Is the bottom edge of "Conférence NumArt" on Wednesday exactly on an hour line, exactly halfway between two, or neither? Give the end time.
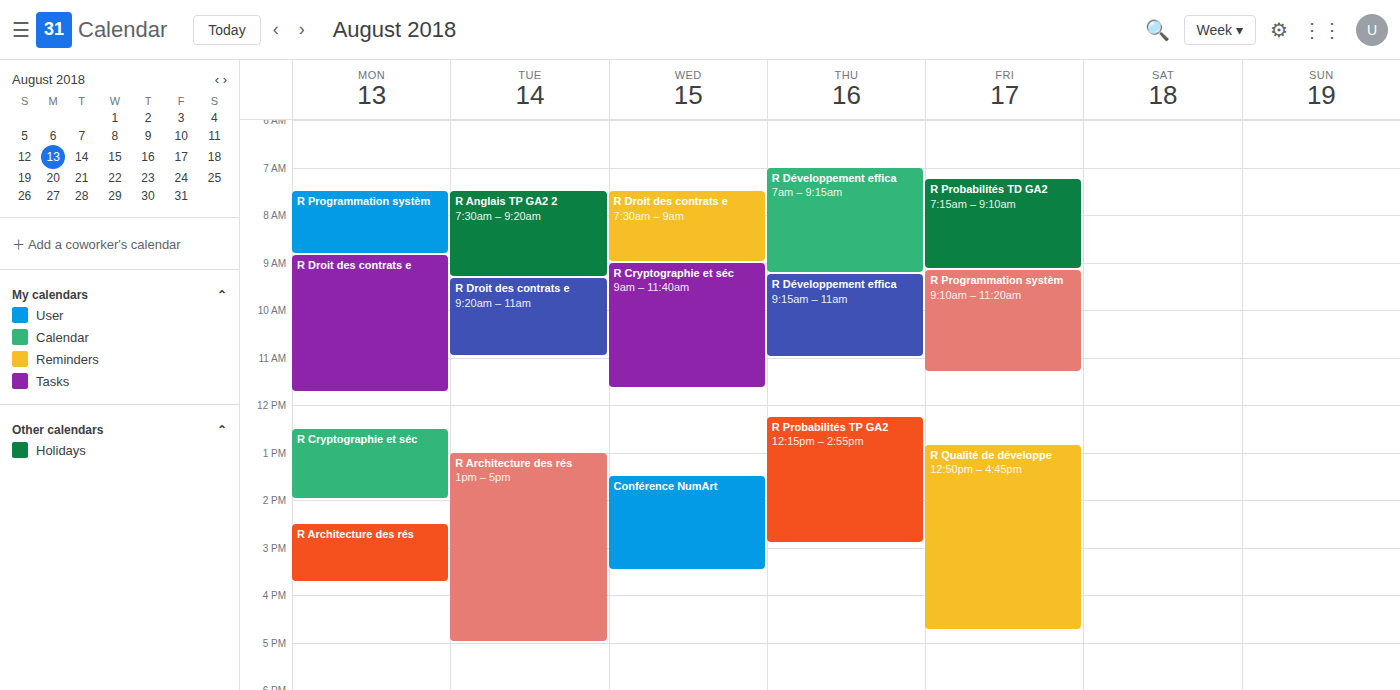
3:30 PM -- halfway between the 3 PM and 4 PM lines.